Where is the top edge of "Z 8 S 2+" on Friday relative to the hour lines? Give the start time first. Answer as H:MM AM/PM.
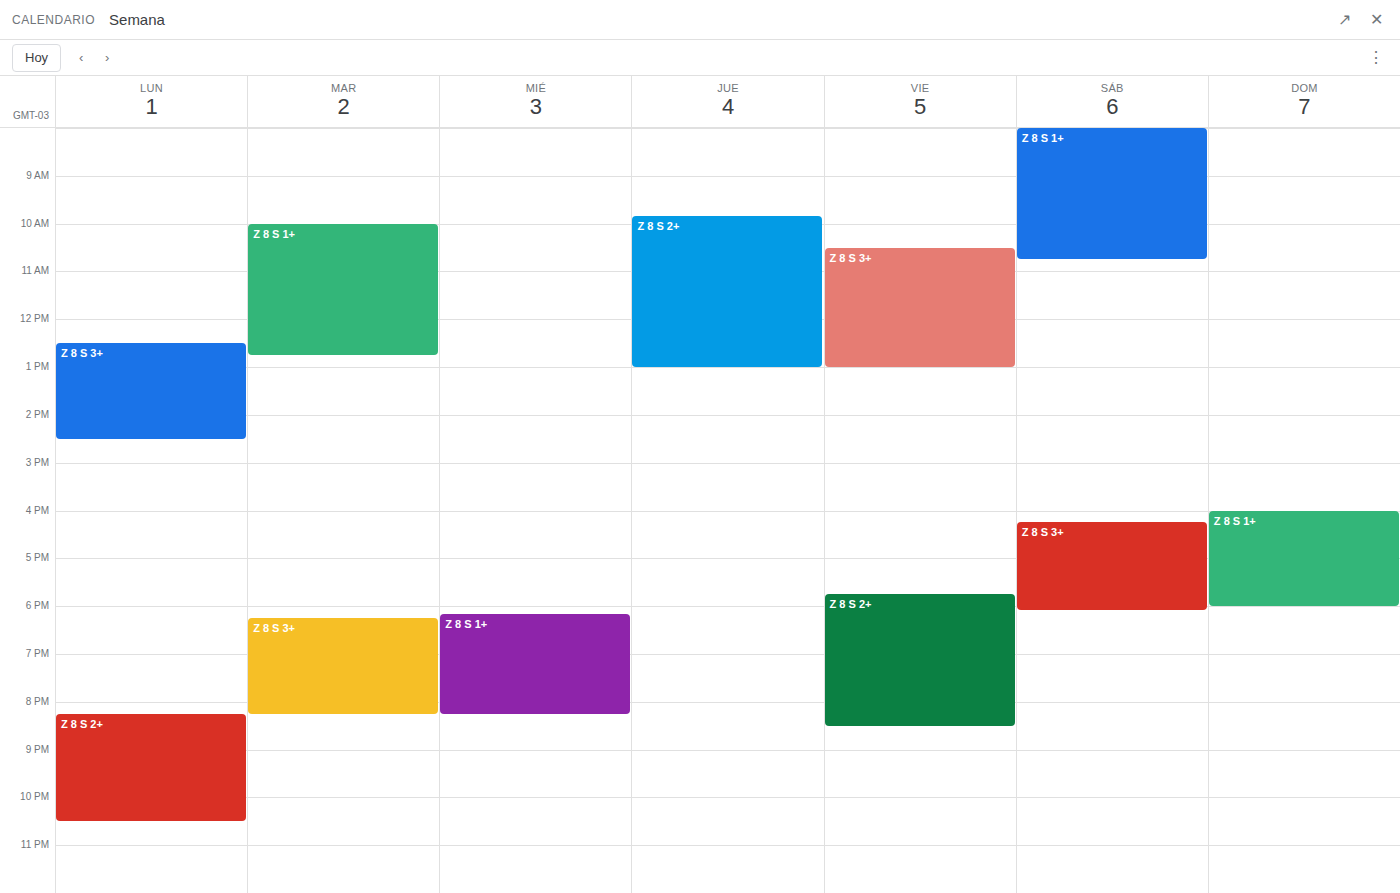
5:45 PM -- neither: three quarters of the way from the 5 PM line to the 6 PM line.